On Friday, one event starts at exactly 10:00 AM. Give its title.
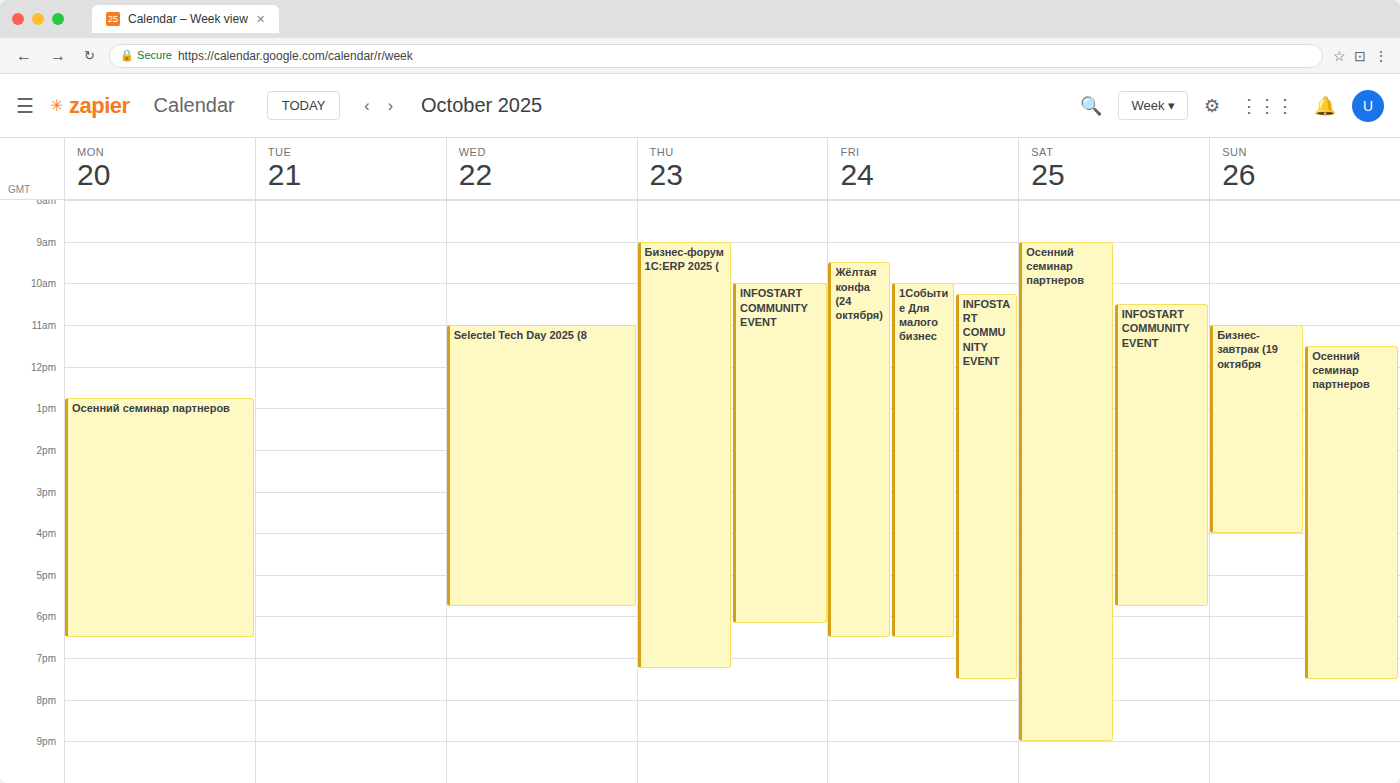
"1Событие Для малого бизнес"